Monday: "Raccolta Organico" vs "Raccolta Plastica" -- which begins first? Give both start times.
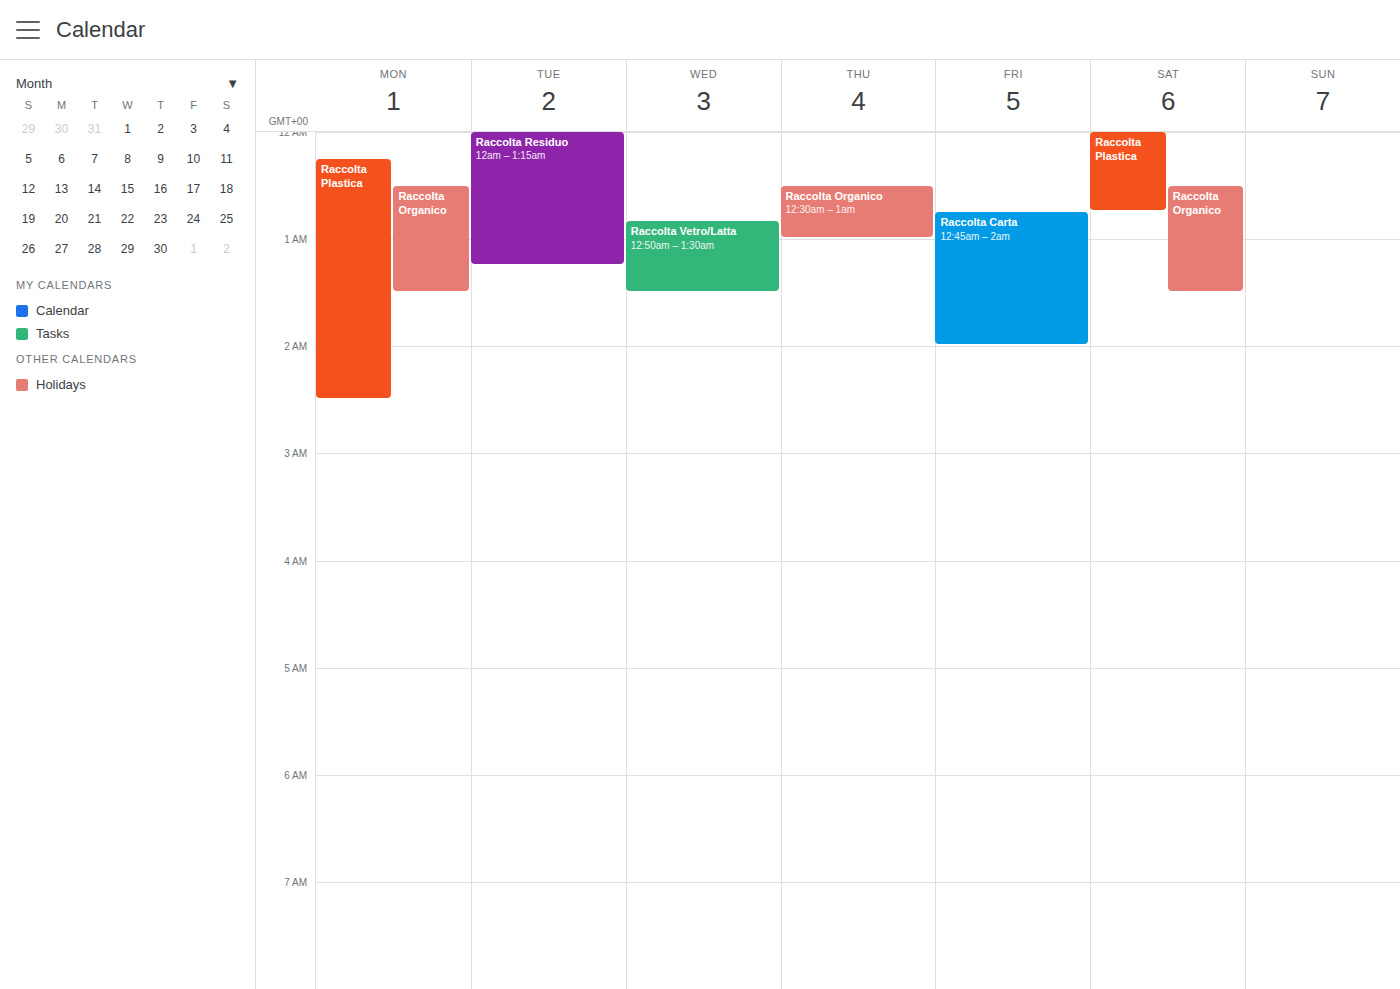
"Raccolta Plastica" 12:15 AM; "Raccolta Organico" 12:30 AM.